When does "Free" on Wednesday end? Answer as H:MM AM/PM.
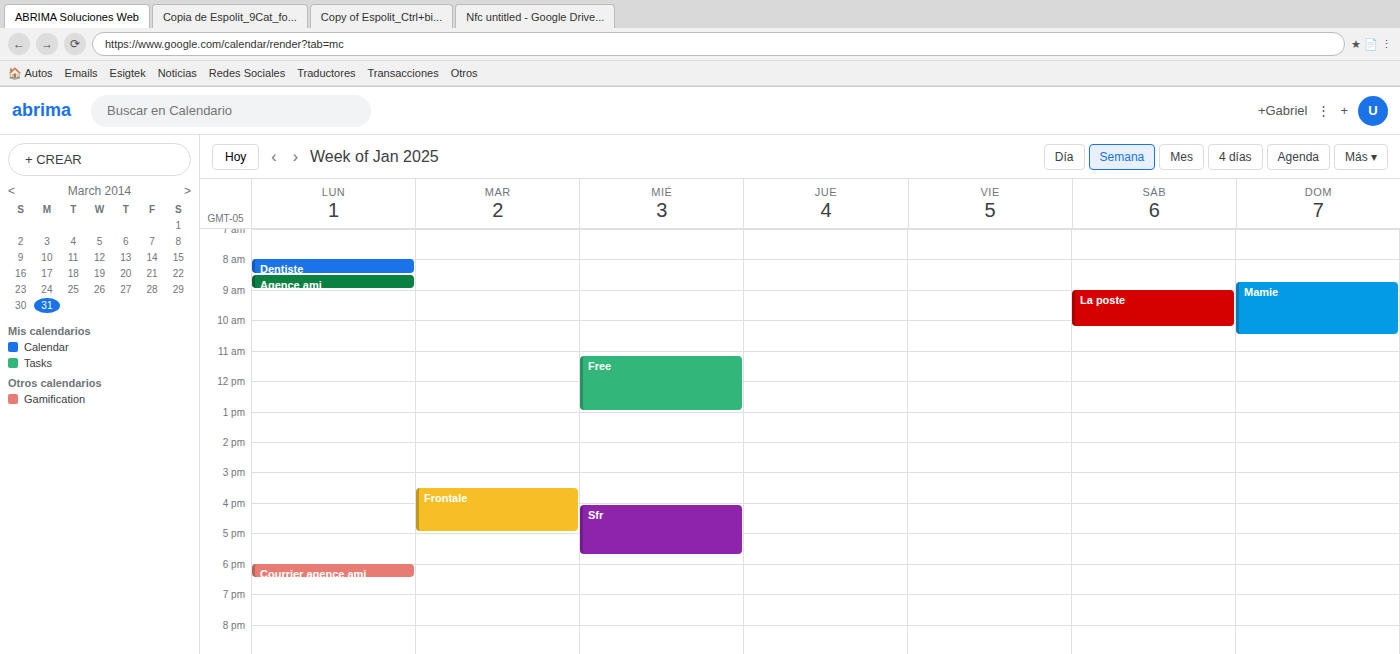
1:00 PM